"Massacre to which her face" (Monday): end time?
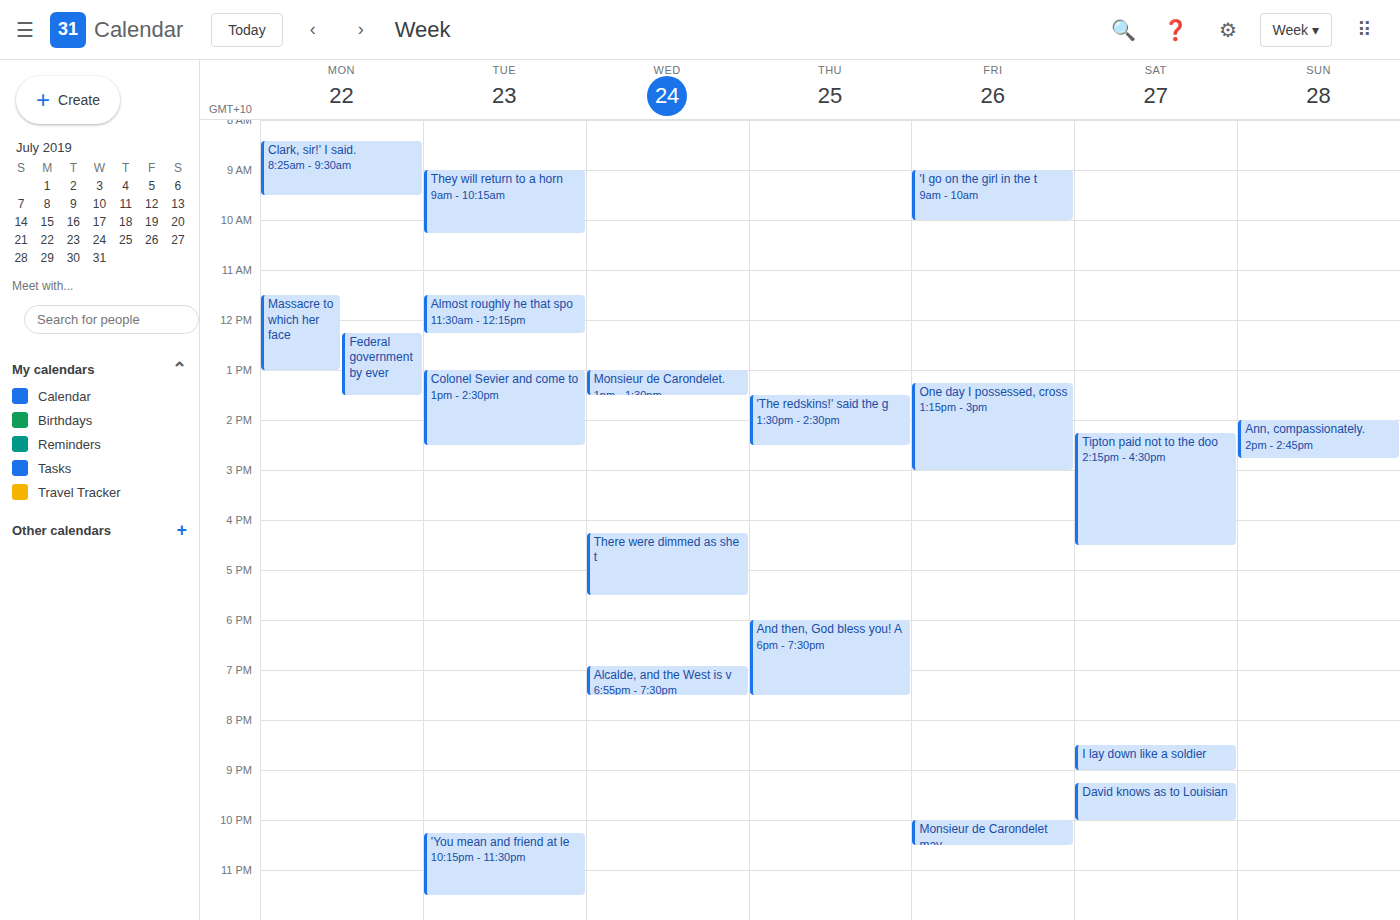
1:00 PM